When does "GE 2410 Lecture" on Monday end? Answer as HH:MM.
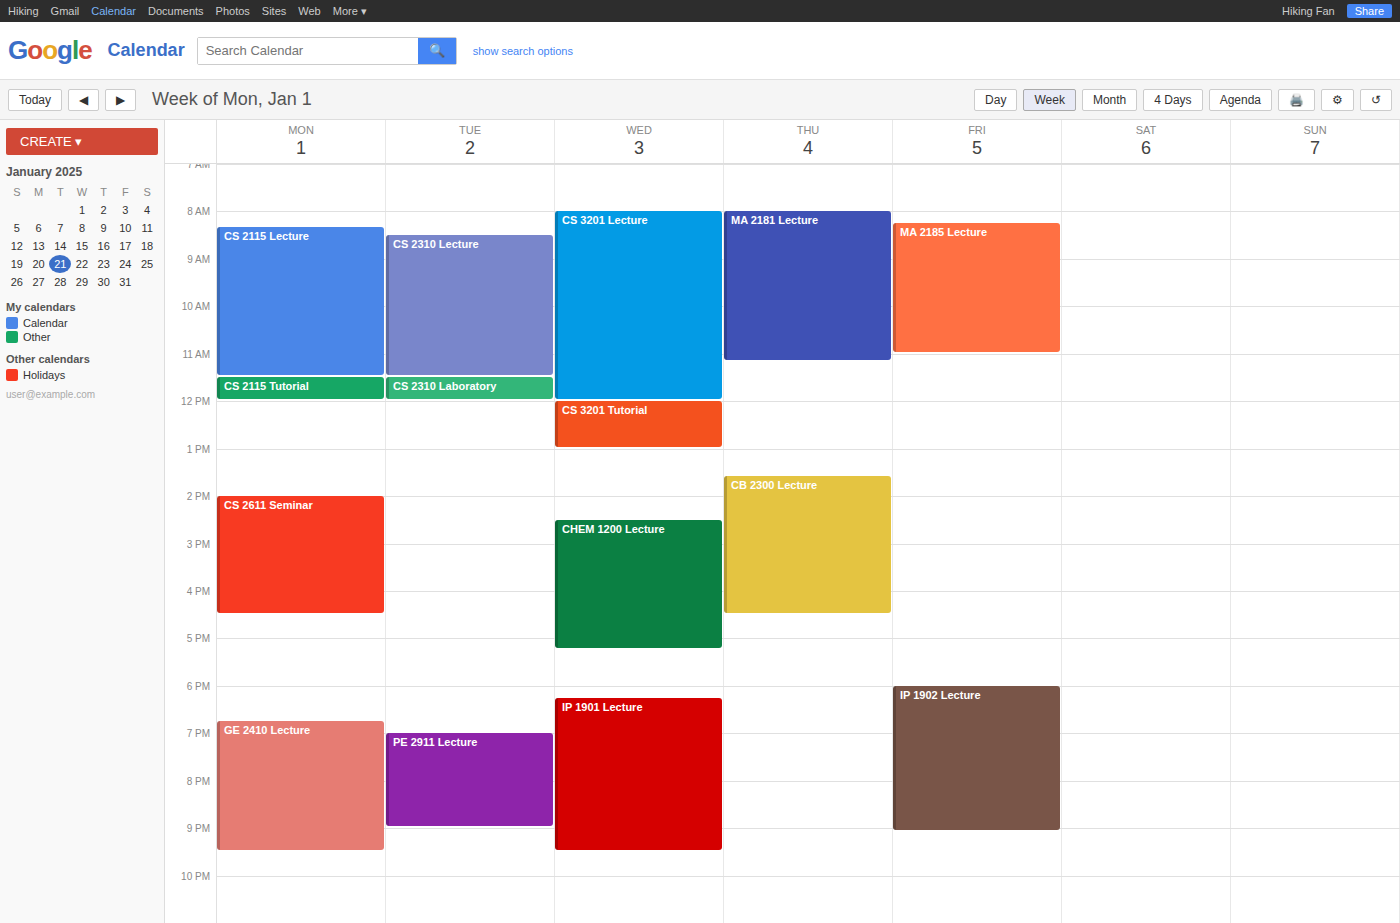
21:30